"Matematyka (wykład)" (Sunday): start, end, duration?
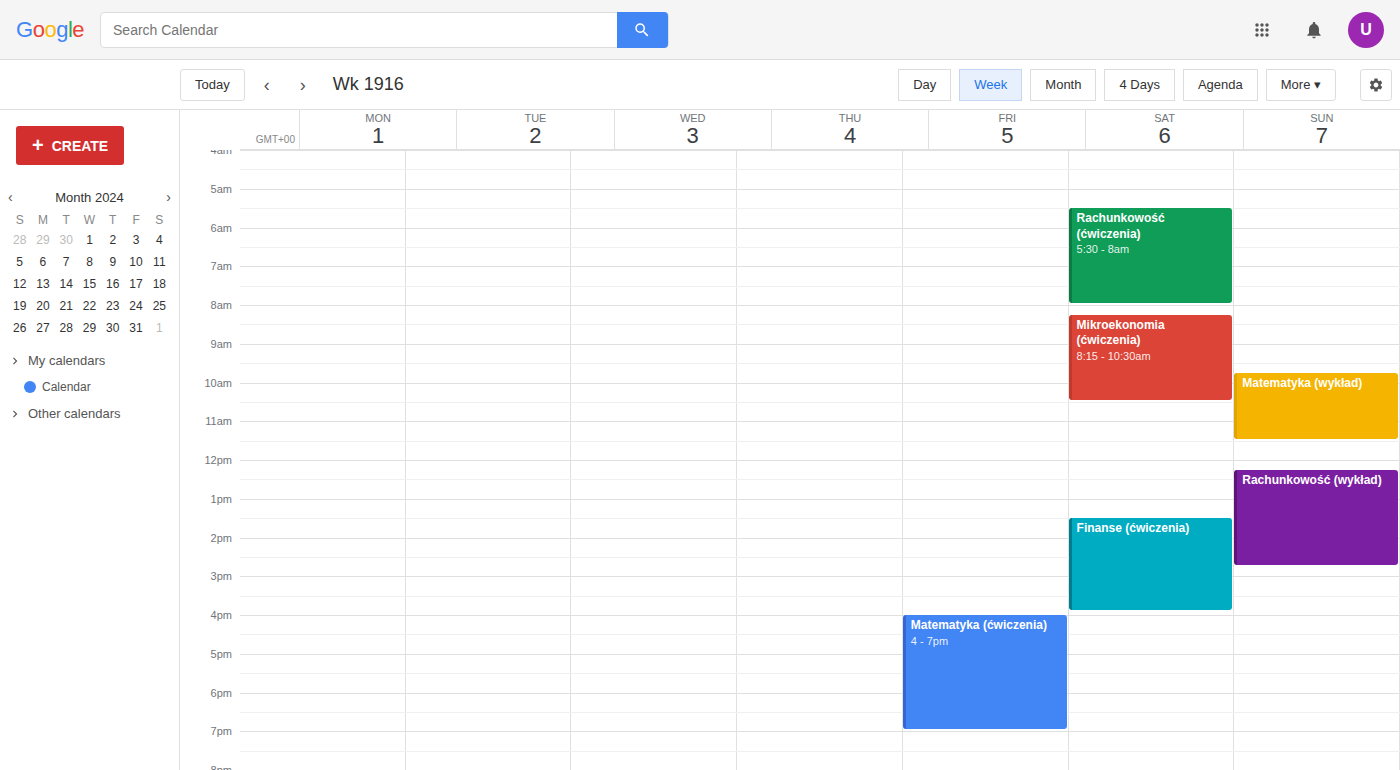
9:45 AM to 11:30 AM, 1 hour 45 minutes